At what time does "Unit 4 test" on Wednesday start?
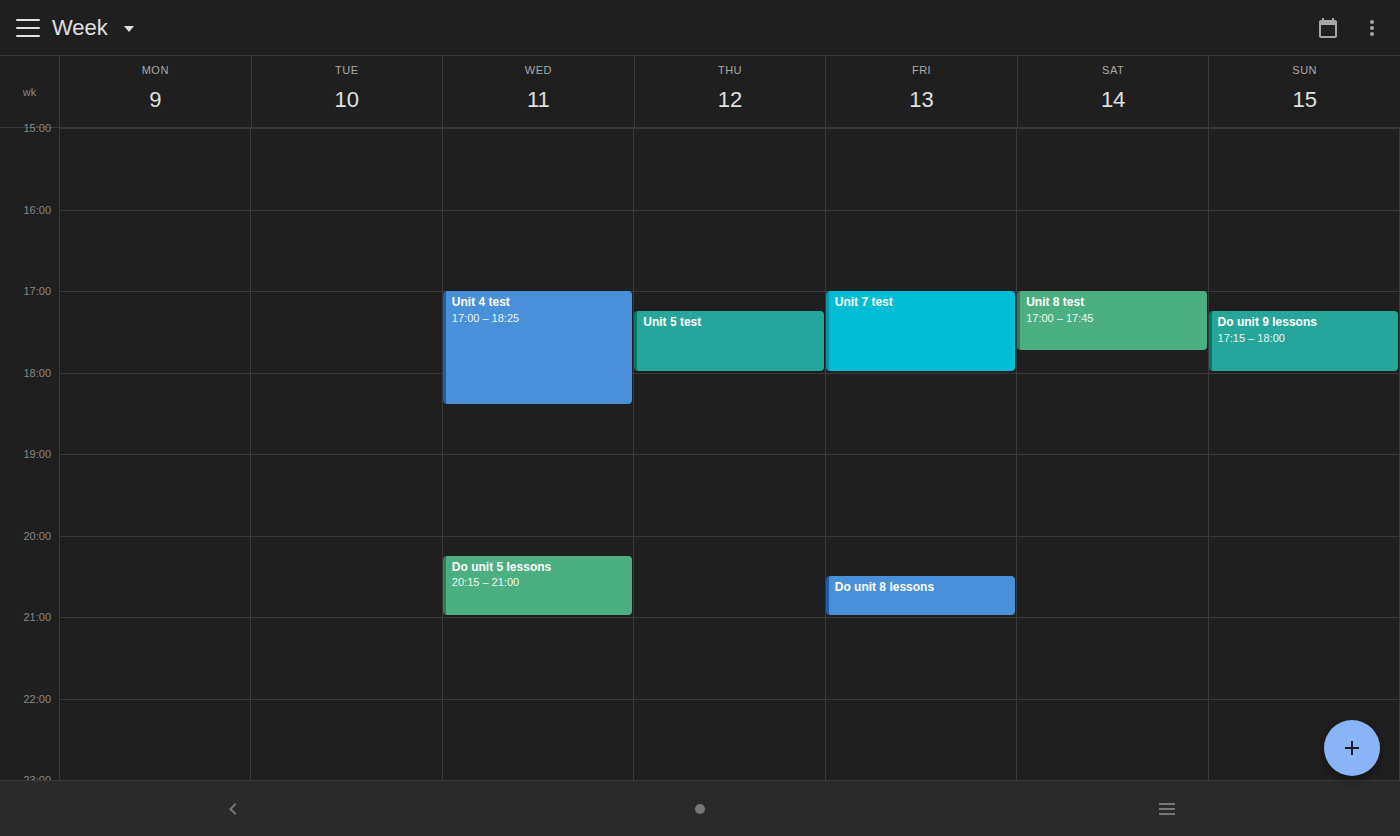
5:00 PM